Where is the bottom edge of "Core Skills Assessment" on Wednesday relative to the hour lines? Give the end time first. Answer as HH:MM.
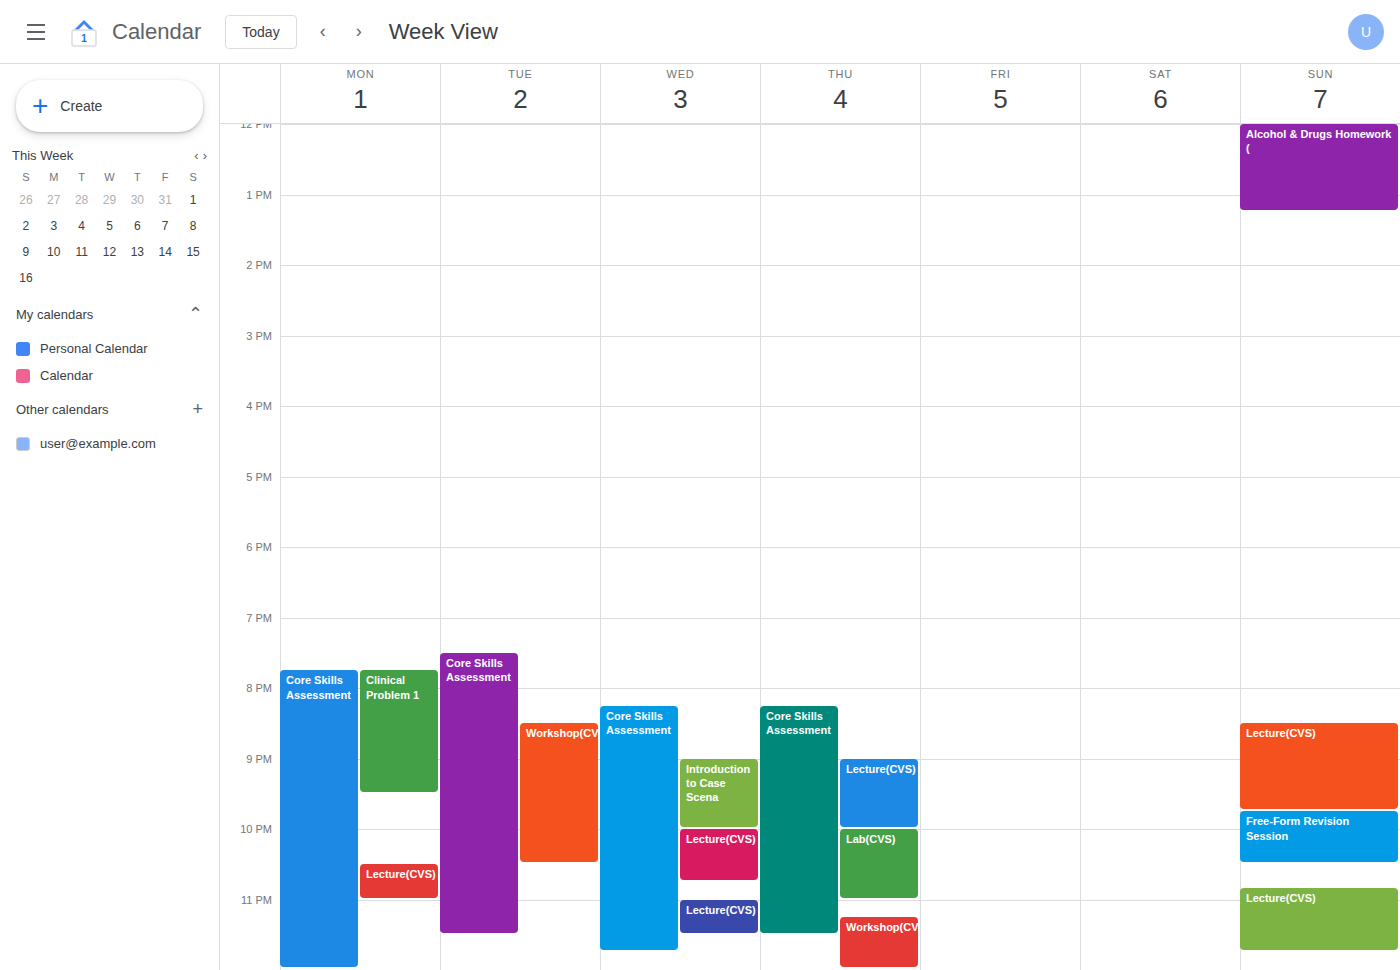
23:45 -- neither: three quarters of the way from the 23:00 line to the 24:00 line.